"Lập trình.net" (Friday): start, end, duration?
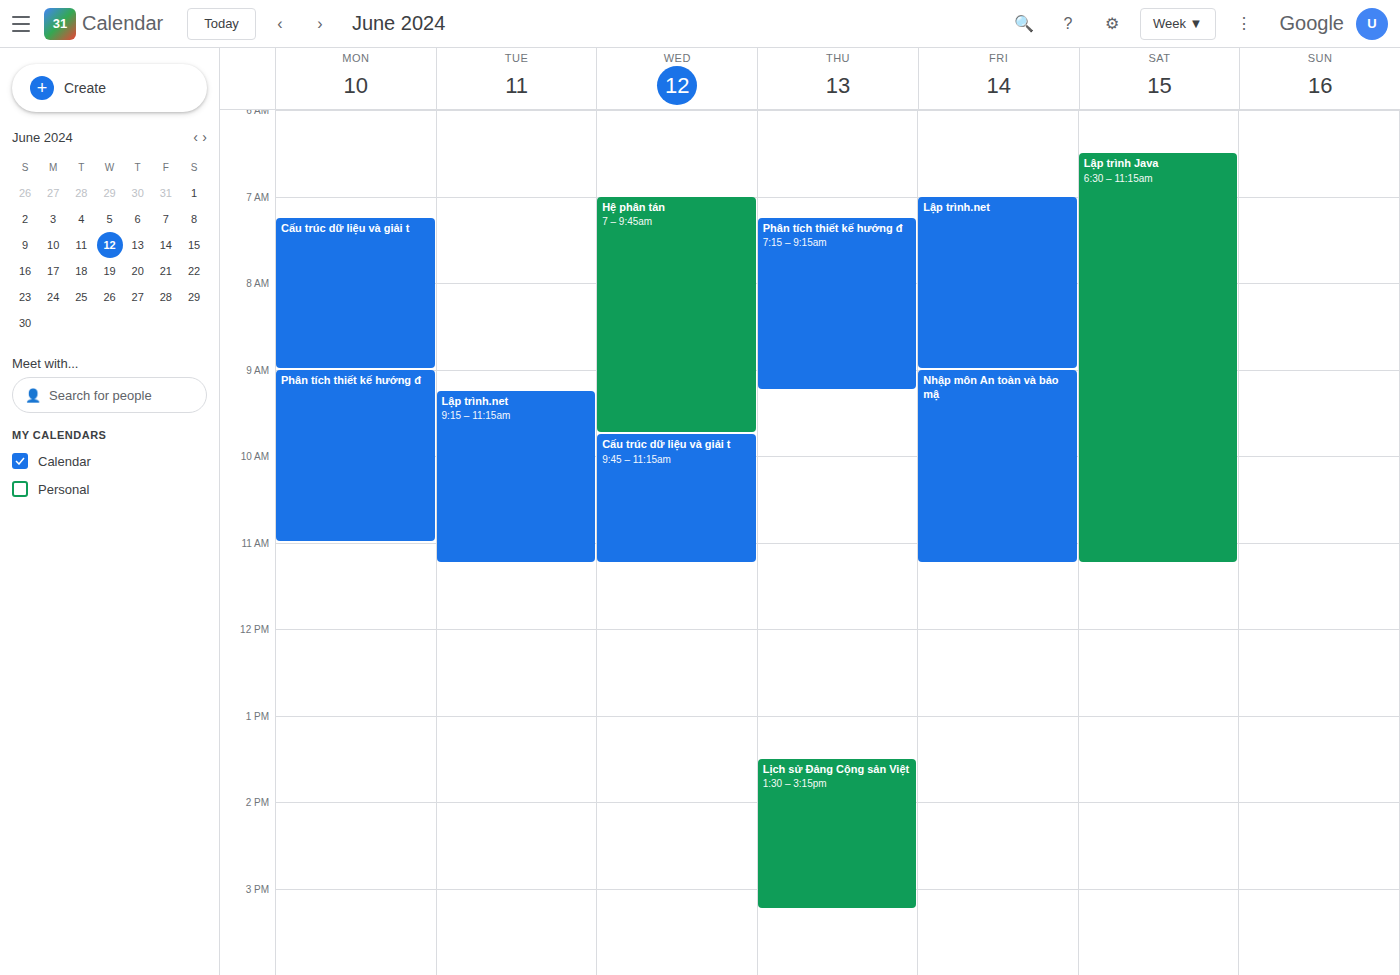
7:00 AM to 9:00 AM, 2 hours